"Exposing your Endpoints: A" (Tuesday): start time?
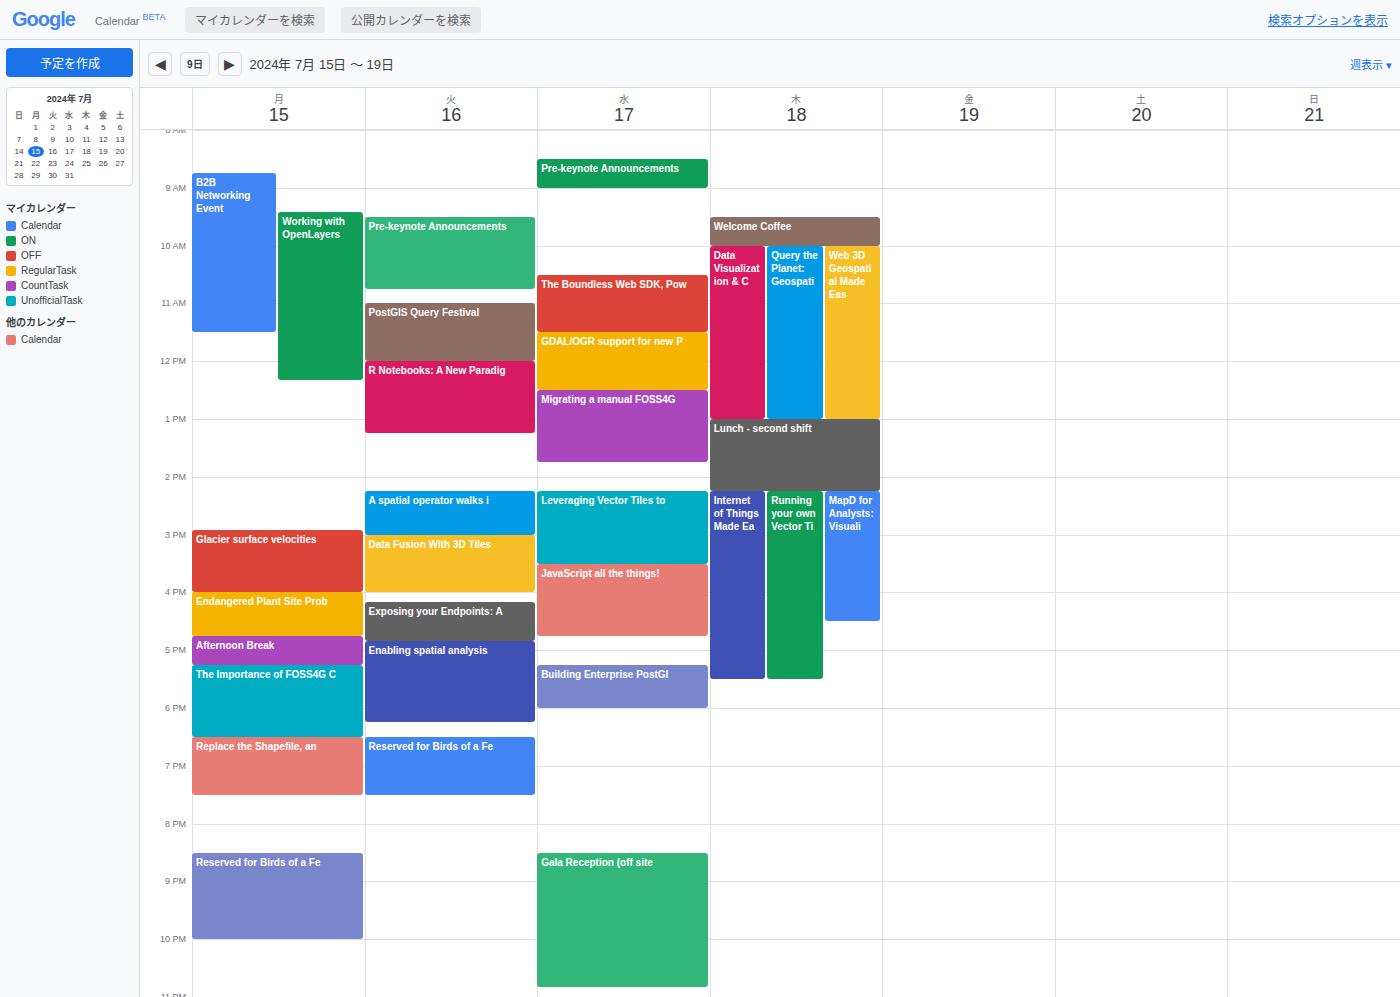
4:10 PM